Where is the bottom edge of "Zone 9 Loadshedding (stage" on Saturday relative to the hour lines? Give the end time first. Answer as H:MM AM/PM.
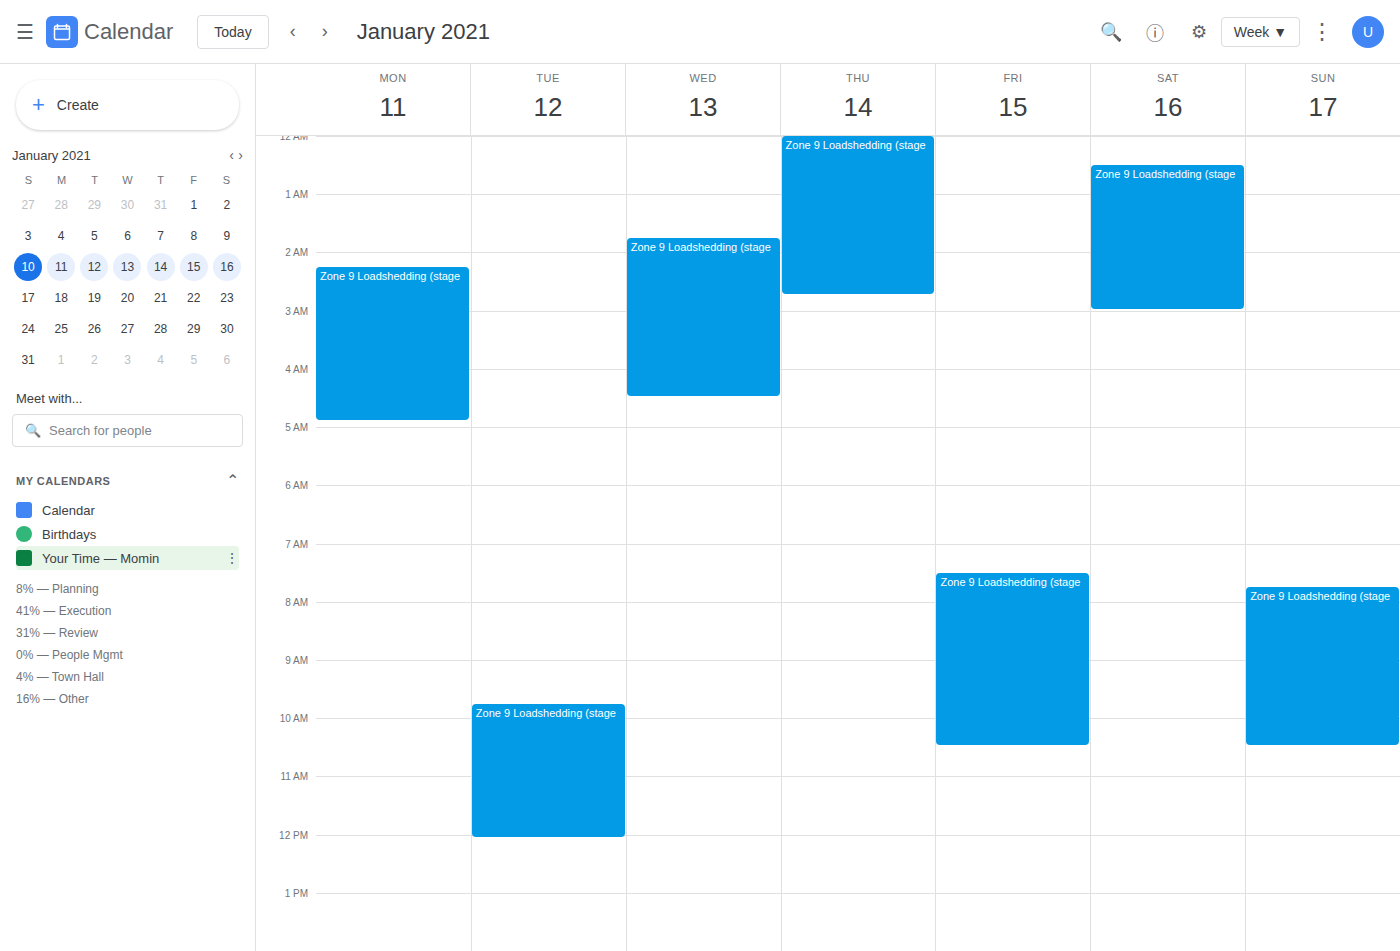
3:00 AM -- exactly on the 3 AM line.